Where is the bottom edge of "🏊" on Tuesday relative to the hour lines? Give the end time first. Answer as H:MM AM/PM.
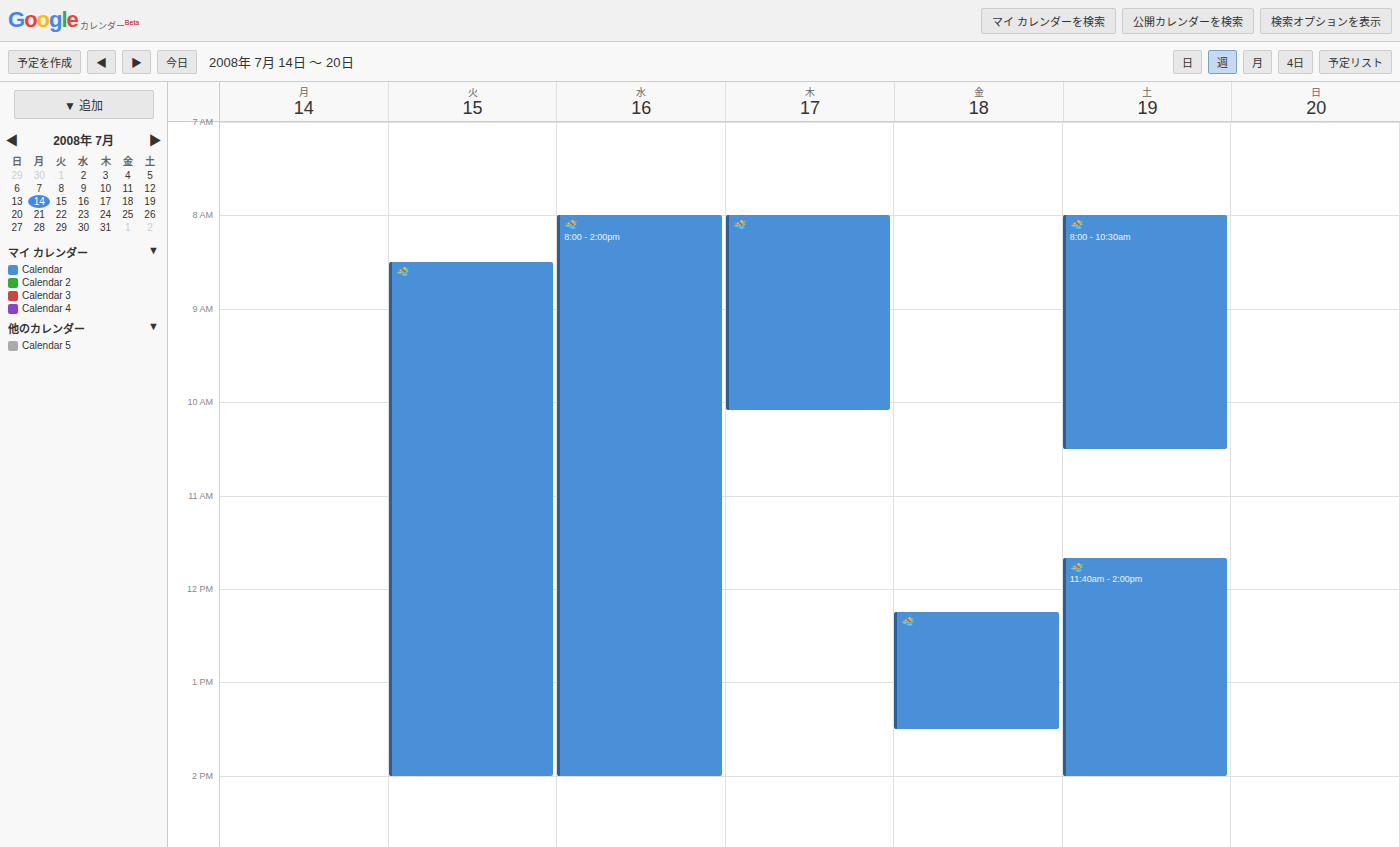
2:00 PM -- exactly on the 2 PM line.